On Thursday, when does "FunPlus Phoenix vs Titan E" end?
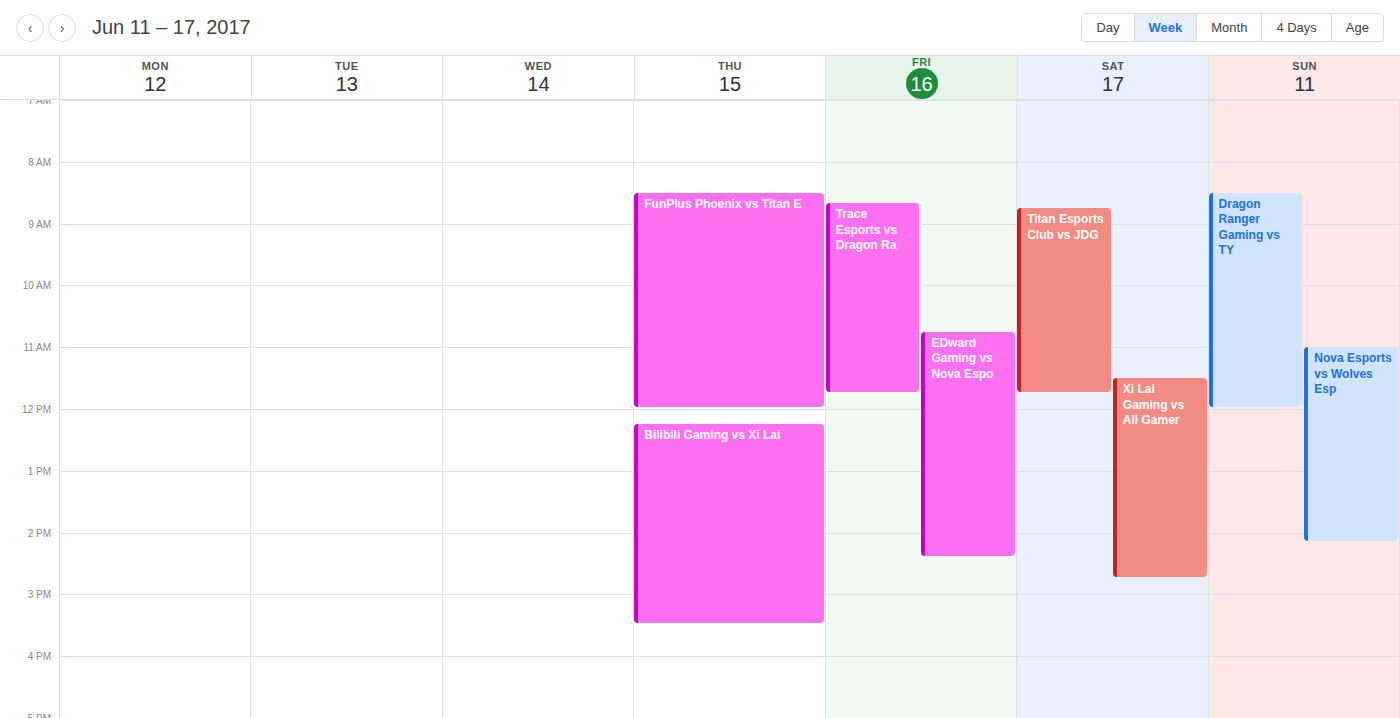
12:00 PM